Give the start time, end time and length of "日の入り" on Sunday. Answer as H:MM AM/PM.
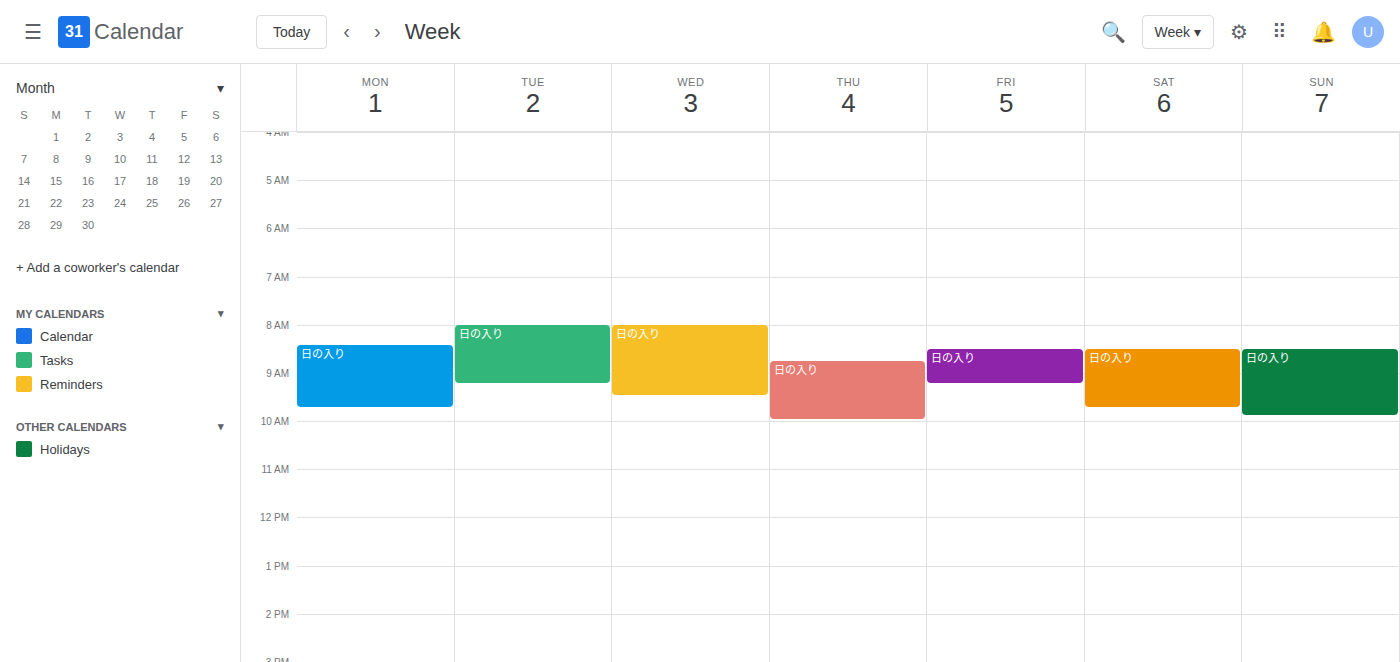
8:30 AM to 9:55 AM, 1 hour 25 minutes